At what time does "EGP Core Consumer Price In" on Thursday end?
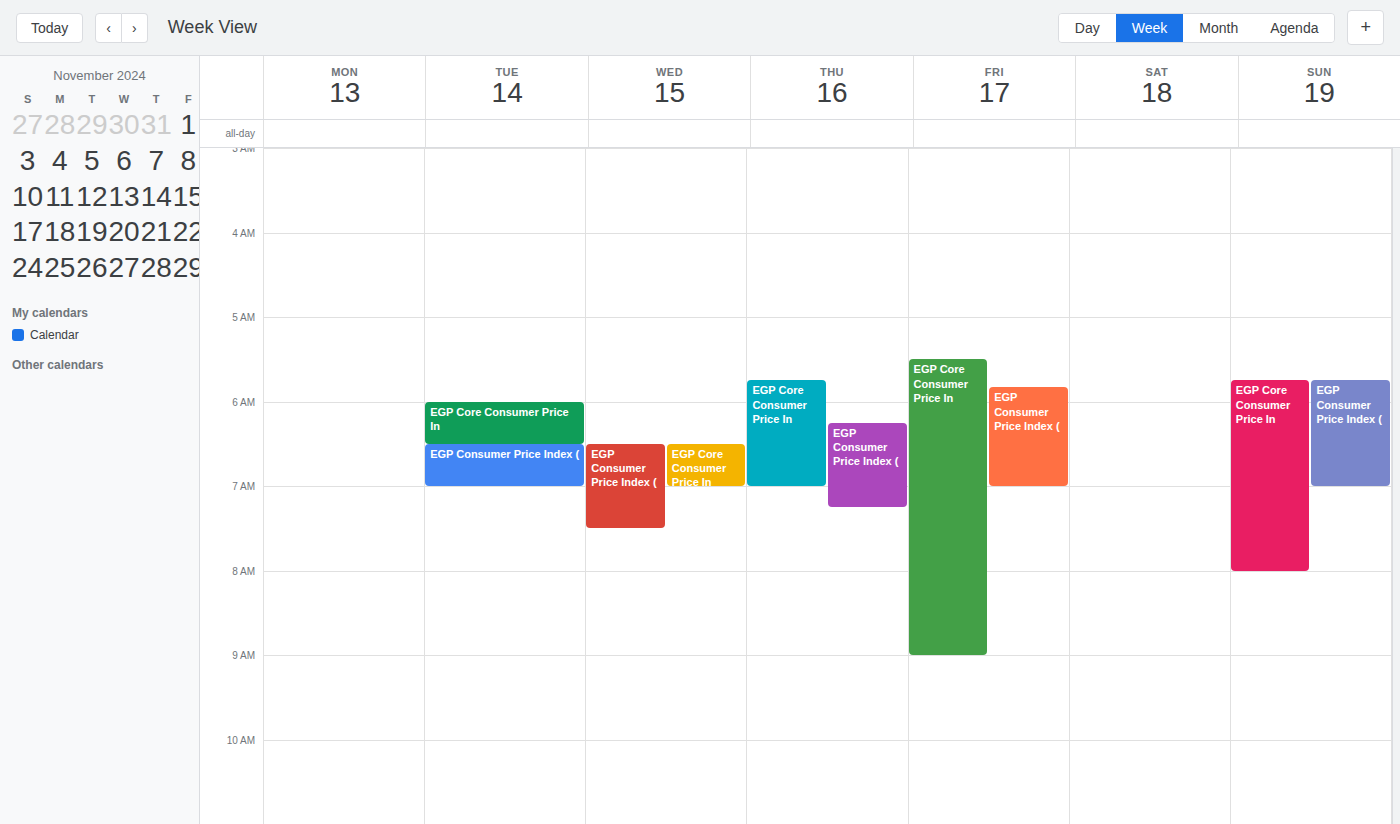
07:00